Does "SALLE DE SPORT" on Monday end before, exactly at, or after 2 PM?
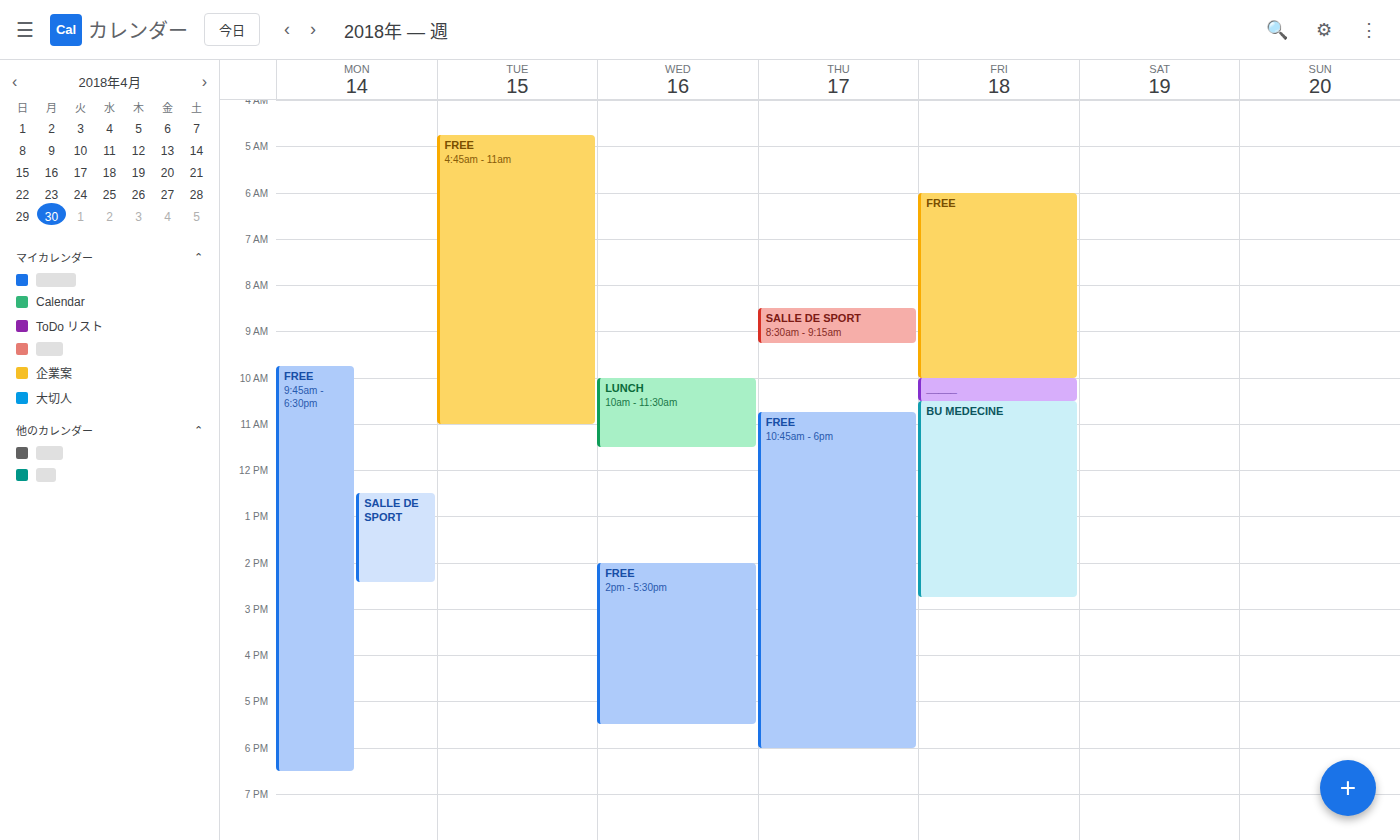
2:25 PM -- after 2 PM, 25 minutes below the 2 PM line.